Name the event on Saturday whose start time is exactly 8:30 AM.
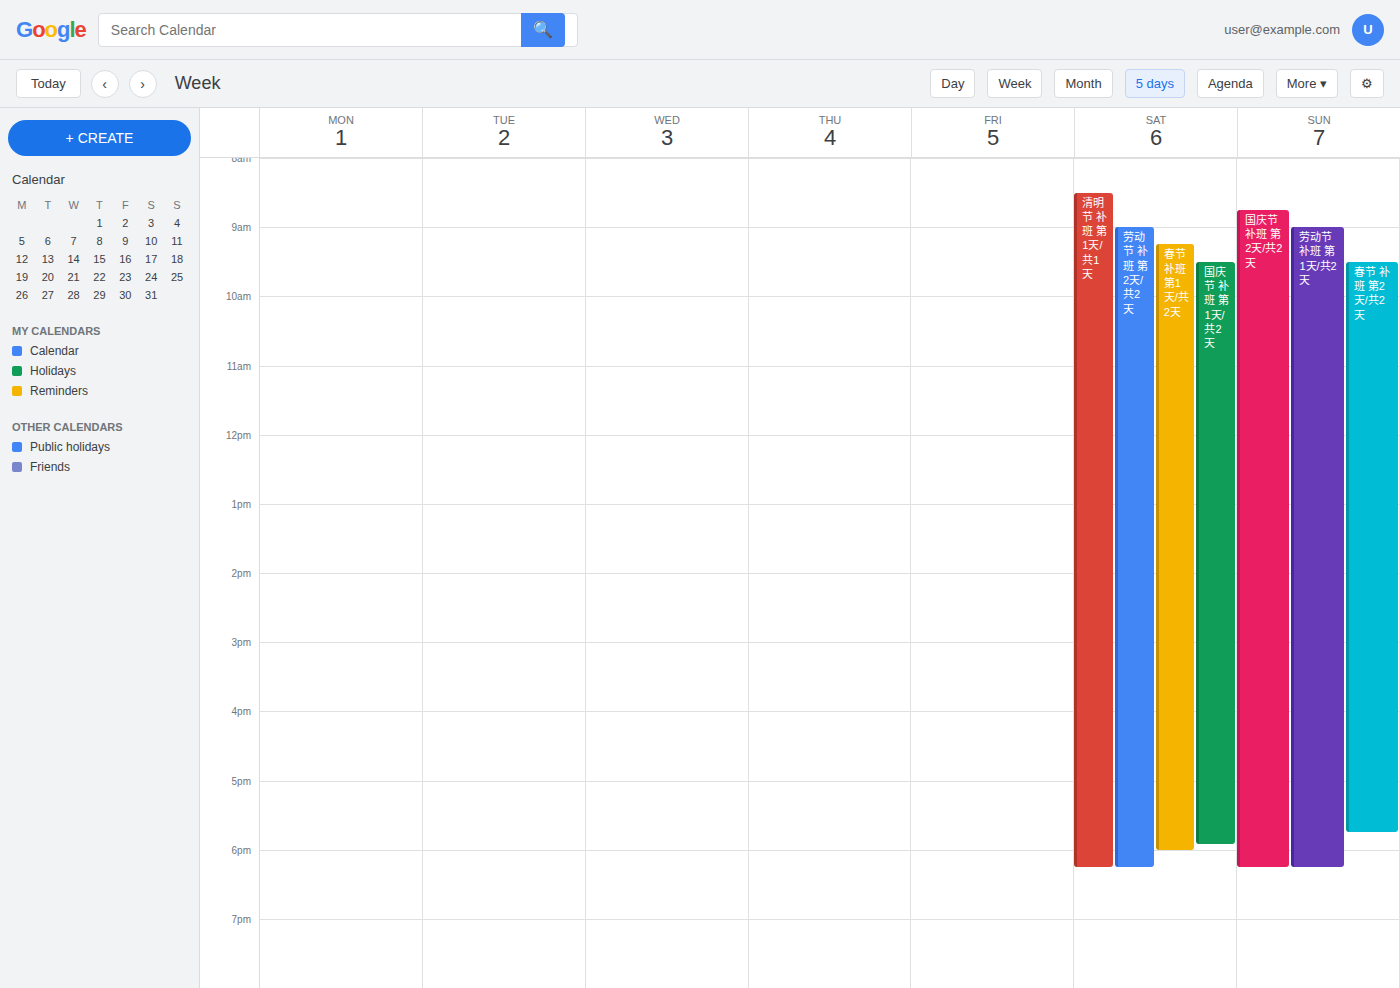
"清明节 补班 第1天/共1天"